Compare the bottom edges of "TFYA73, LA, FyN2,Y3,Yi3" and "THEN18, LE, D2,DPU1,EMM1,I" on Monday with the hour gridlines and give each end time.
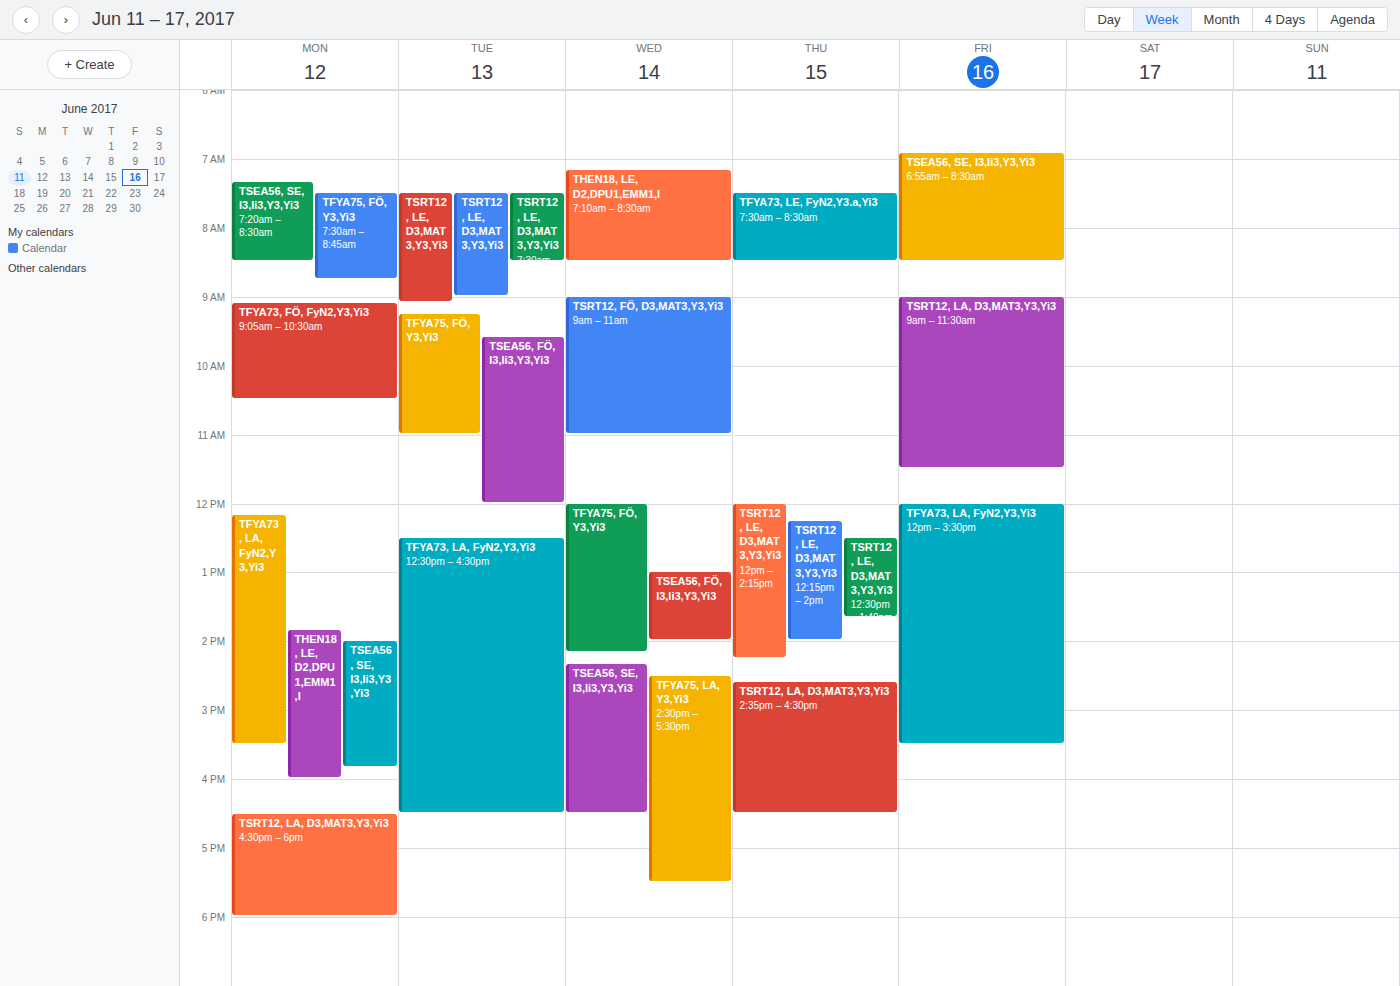
"TFYA73, LA, FyN2,Y3,Yi3": 3:30 PM, halfway between the 3 PM and 4 PM lines. "THEN18, LE, D2,DPU1,EMM1,I": 4:00 PM, exactly on the 4 PM line.